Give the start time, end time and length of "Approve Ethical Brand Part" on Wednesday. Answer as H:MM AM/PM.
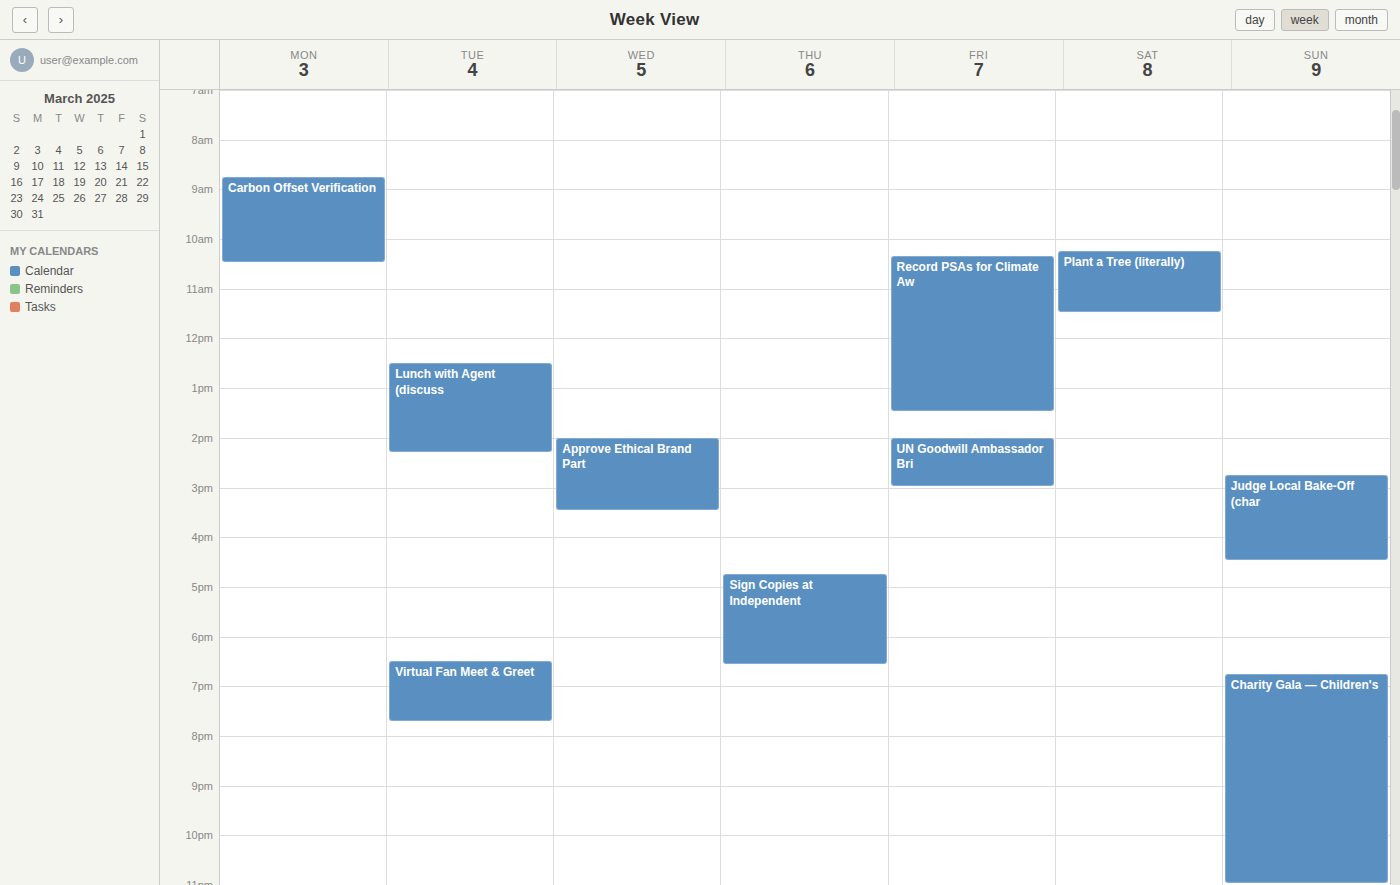
2:00 PM to 3:30 PM, 1 hour 30 minutes